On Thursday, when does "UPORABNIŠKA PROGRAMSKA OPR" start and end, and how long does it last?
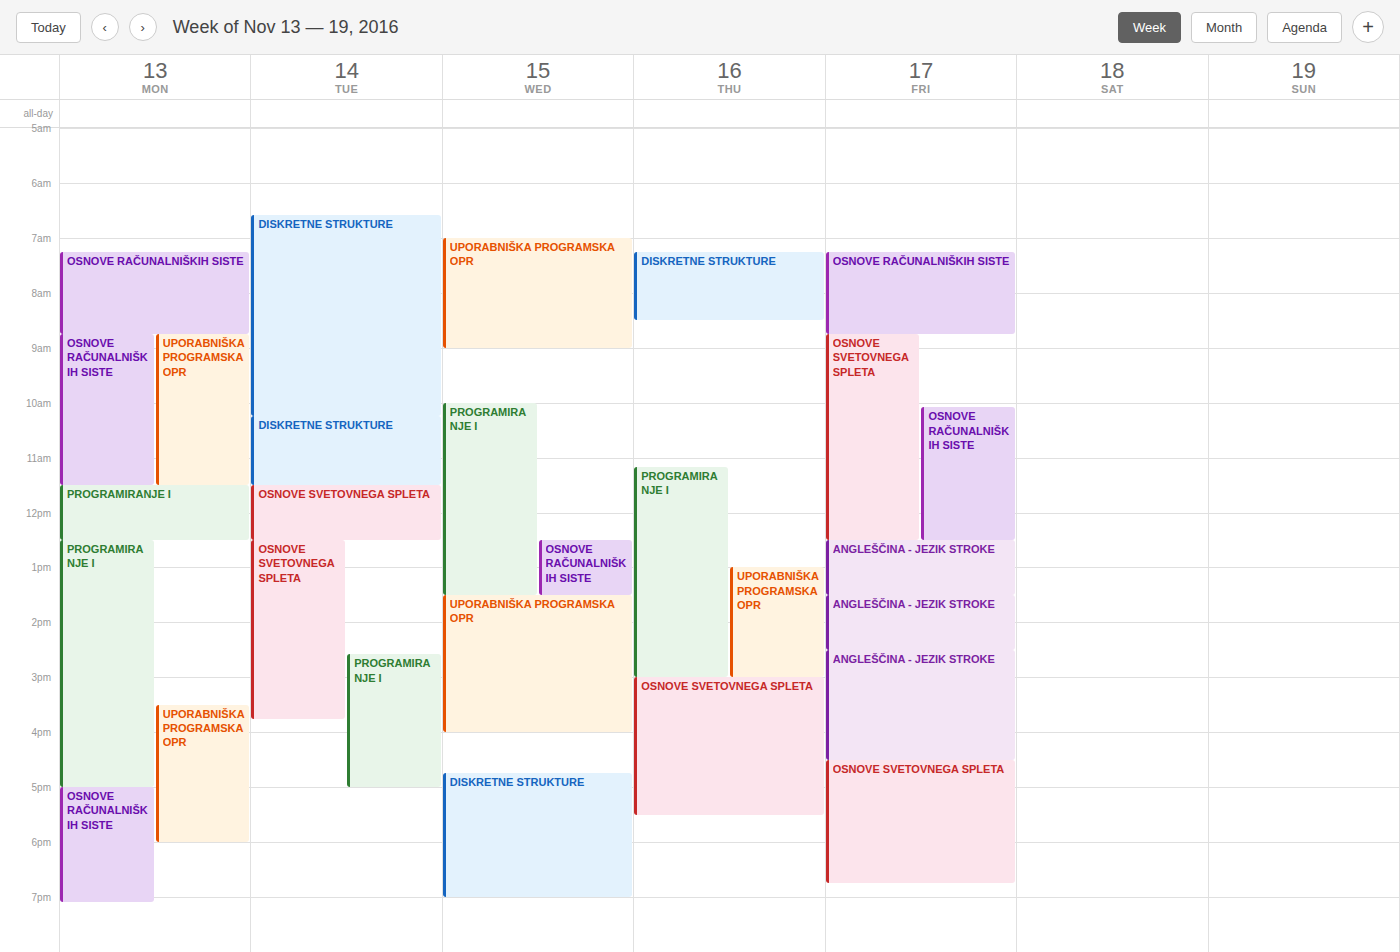
13:00 to 15:00, 2 hours